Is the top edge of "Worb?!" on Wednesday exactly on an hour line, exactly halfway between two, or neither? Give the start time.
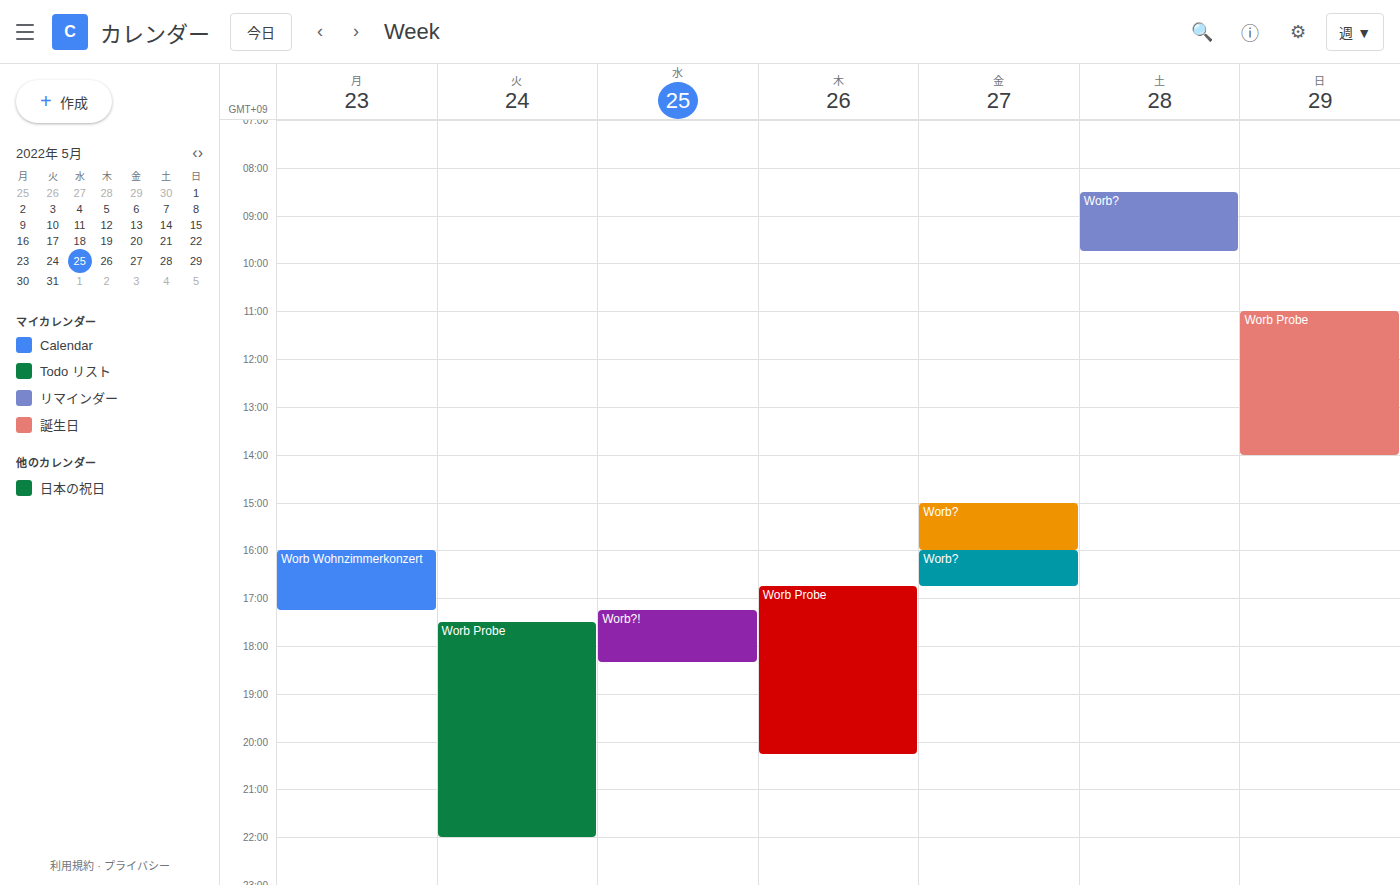
5:15 PM -- neither: a quarter of the way from the 5 PM line to the 6 PM line.